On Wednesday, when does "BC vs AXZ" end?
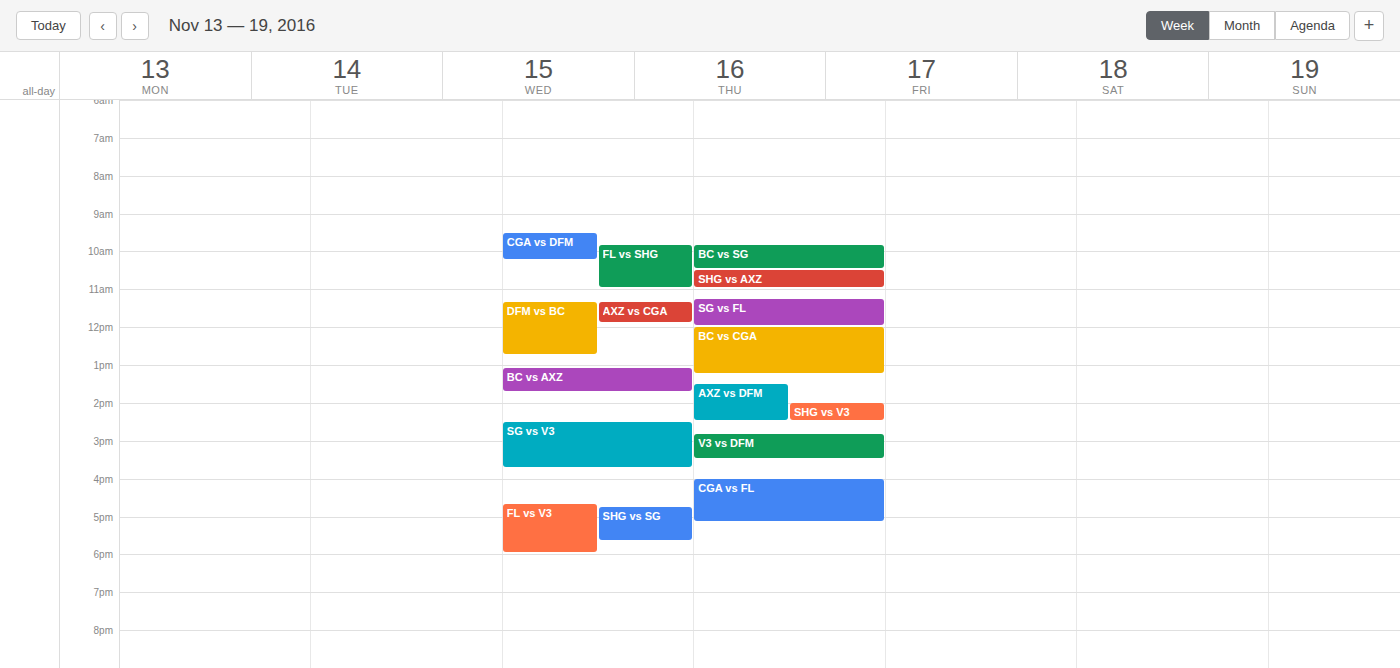
1:45 PM